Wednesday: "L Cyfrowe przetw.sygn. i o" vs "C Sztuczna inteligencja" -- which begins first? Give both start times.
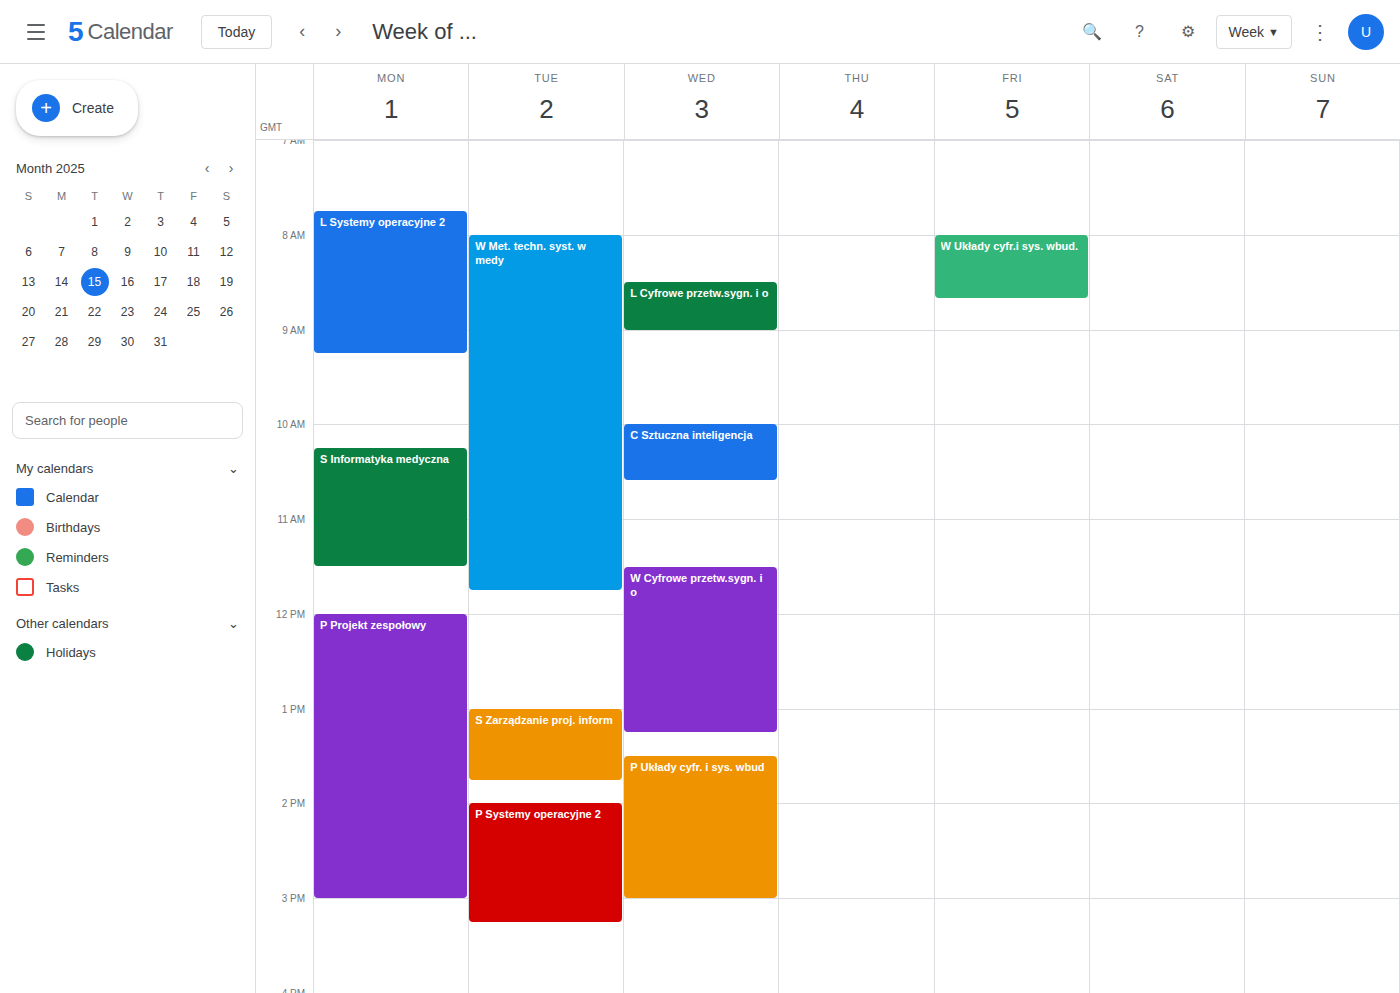
"L Cyfrowe przetw.sygn. i o" 8:30 AM; "C Sztuczna inteligencja" 10:00 AM.